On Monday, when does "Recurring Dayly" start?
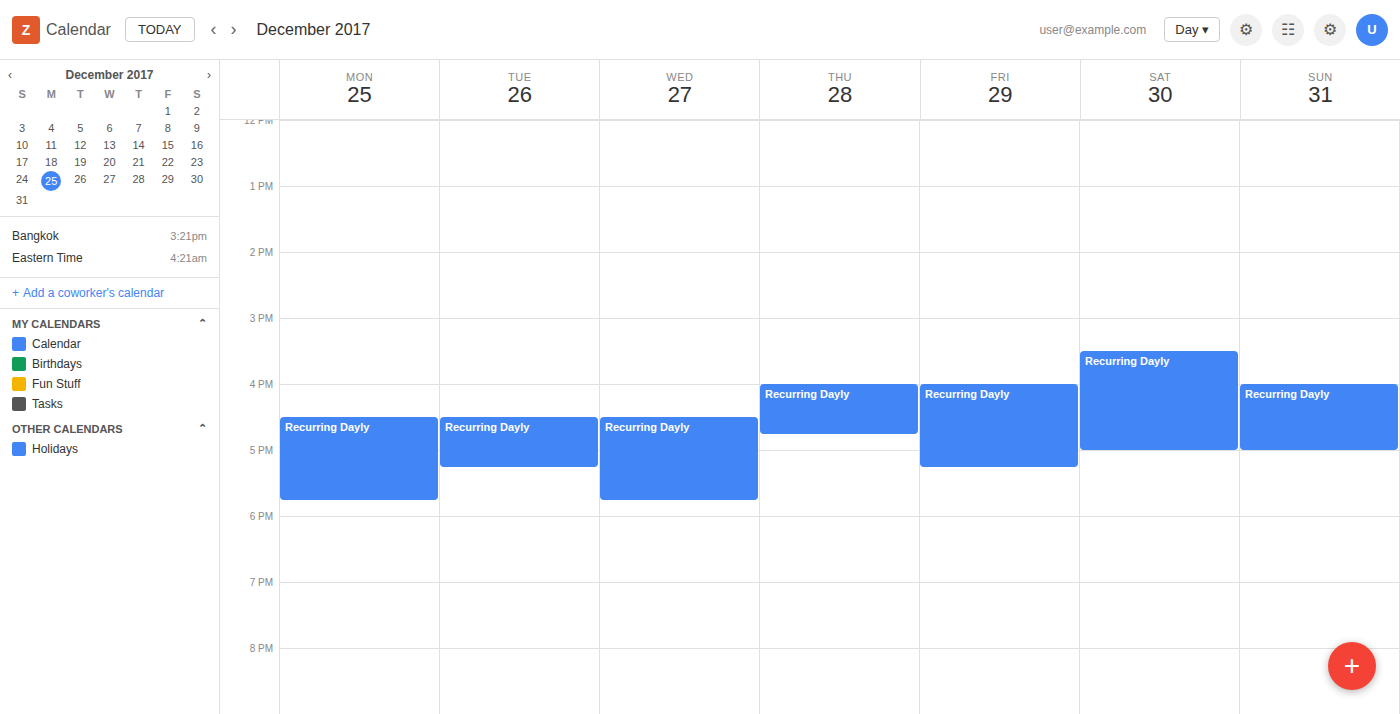
16:30